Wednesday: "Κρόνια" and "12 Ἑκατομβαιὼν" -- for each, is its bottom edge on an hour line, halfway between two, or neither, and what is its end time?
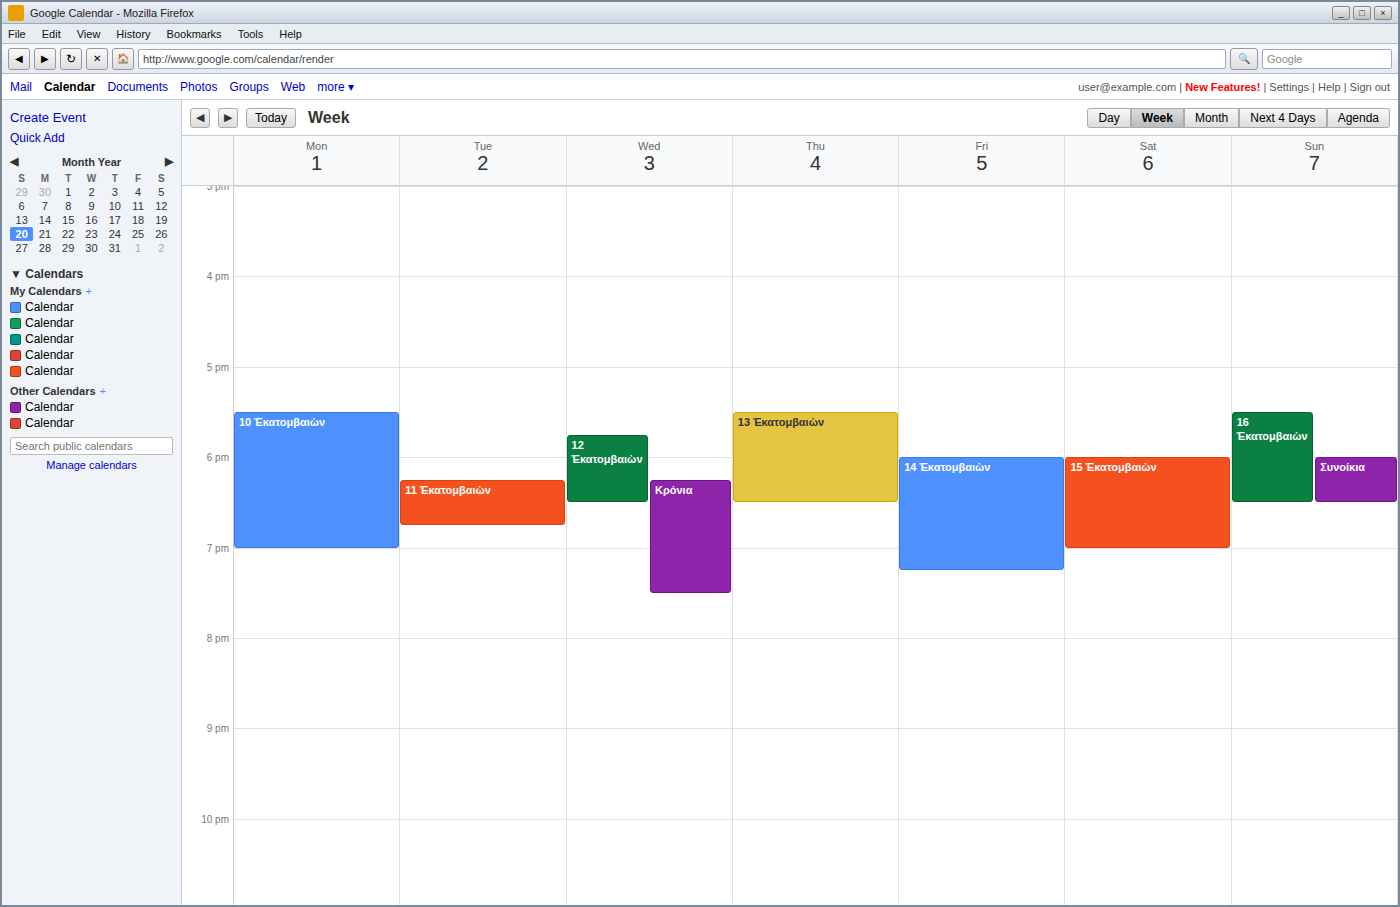
"Κρόνια": 7:30 PM, halfway between the 7 PM and 8 PM lines. "12 Ἑκατομβαιὼν": 6:30 PM, halfway between the 6 PM and 7 PM lines.